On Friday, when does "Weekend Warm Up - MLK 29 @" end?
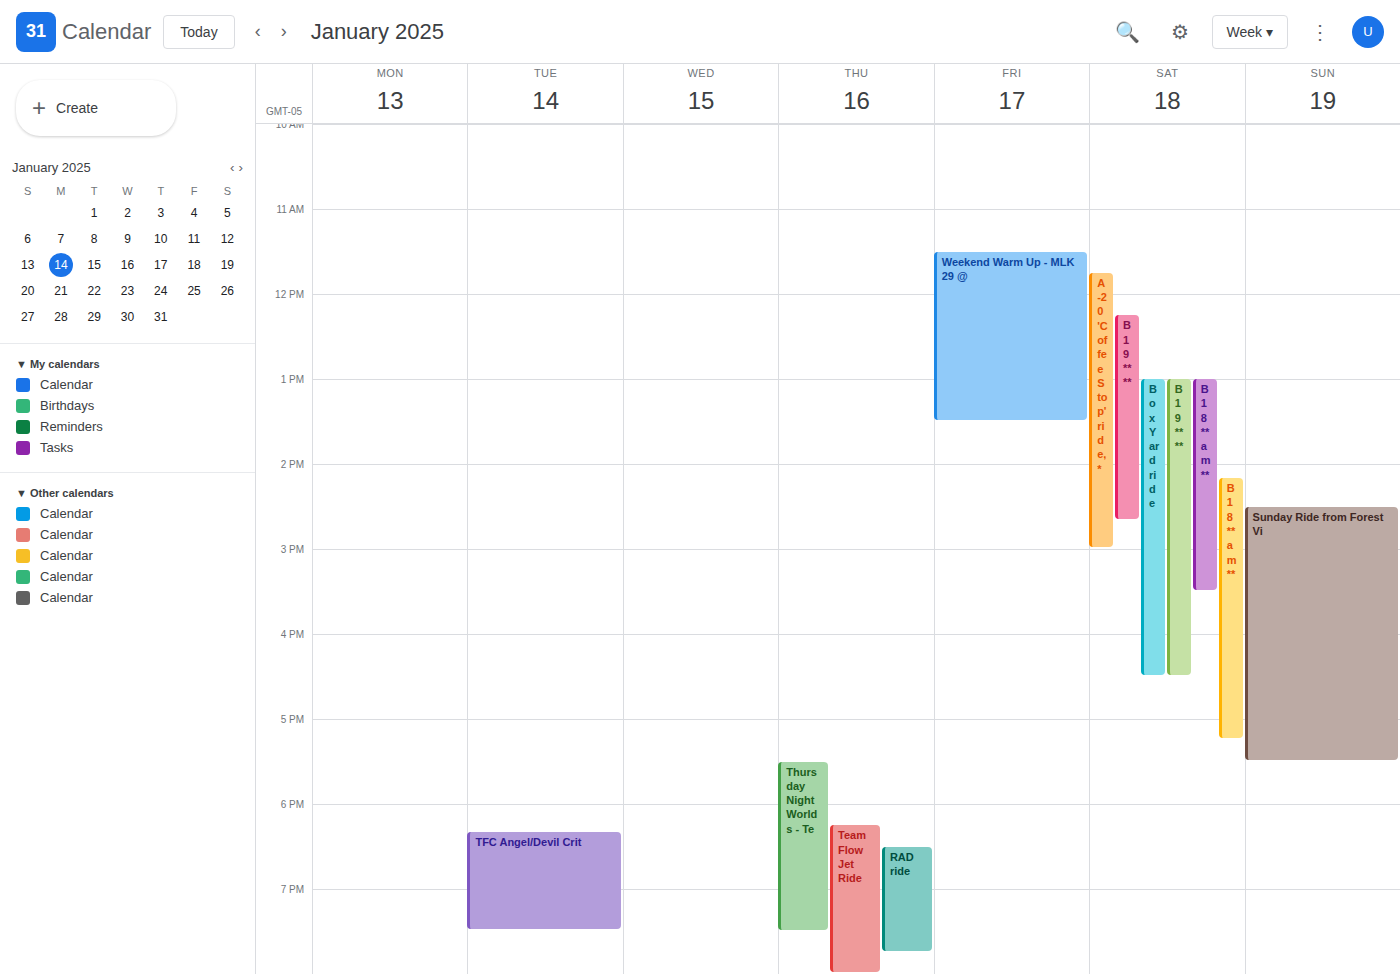
13:30